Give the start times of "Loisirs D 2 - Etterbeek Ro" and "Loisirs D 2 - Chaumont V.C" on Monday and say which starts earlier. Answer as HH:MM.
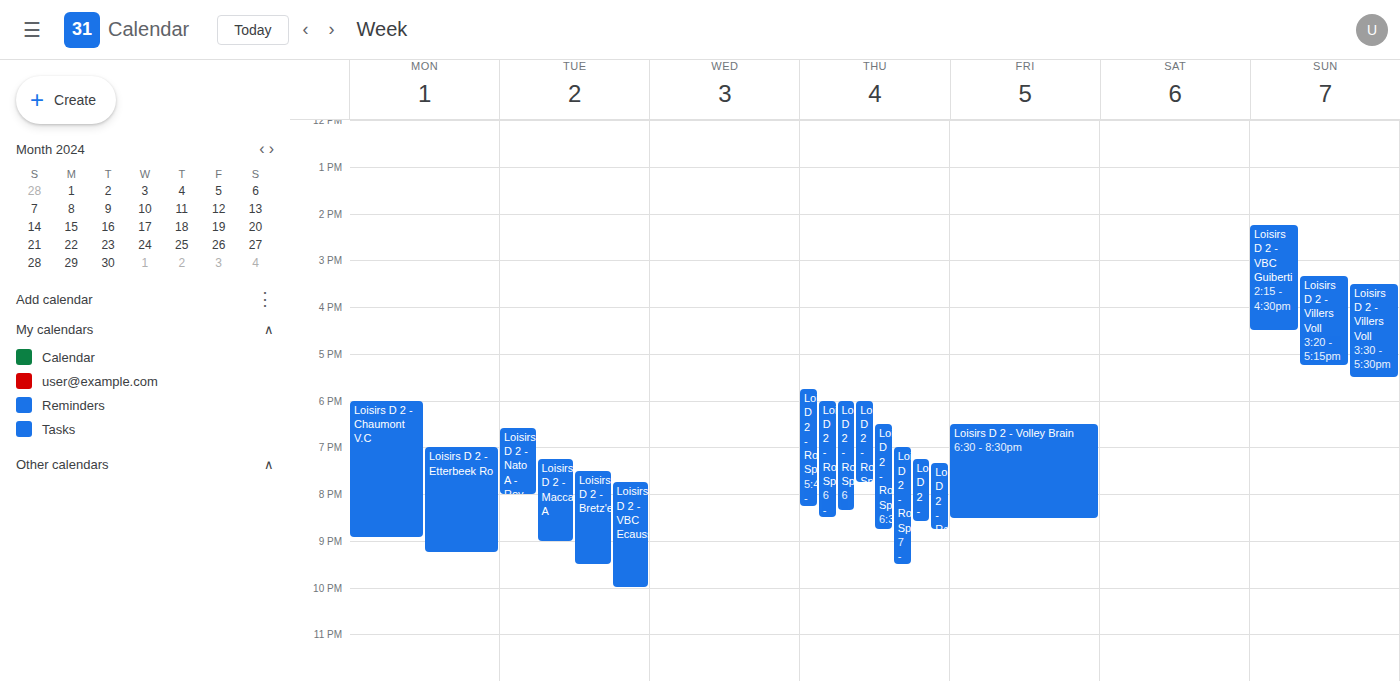
"Loisirs D 2 - Chaumont V.C" 18:00; "Loisirs D 2 - Etterbeek Ro" 19:00.